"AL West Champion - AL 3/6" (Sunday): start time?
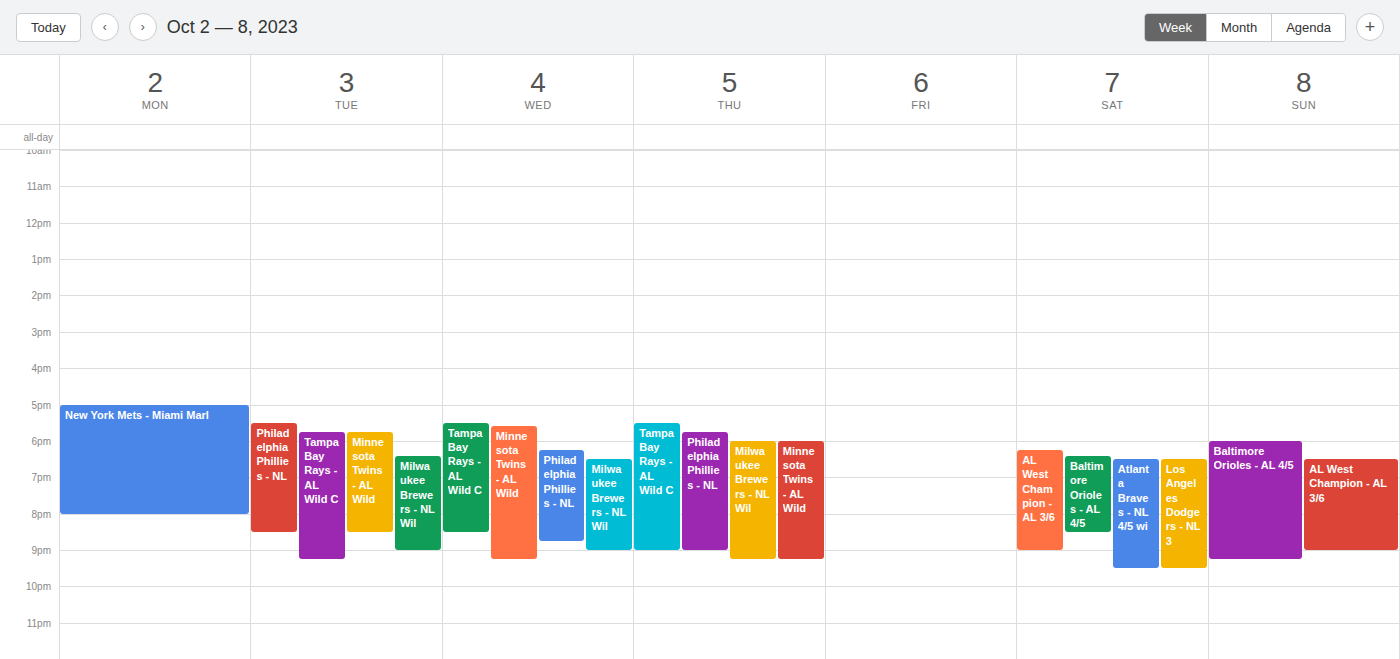
6:30 PM